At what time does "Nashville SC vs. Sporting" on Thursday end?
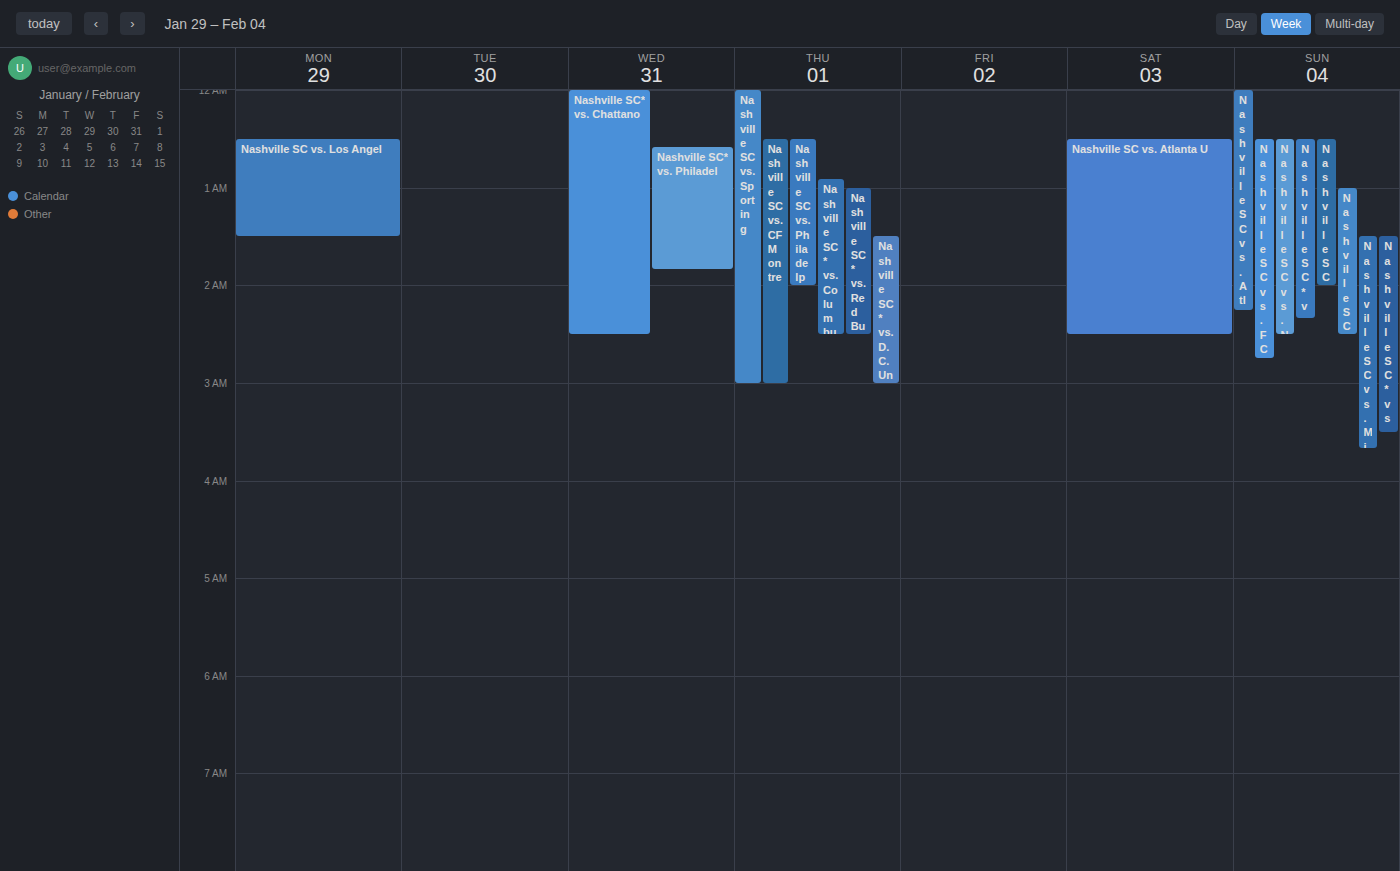
3:00 AM